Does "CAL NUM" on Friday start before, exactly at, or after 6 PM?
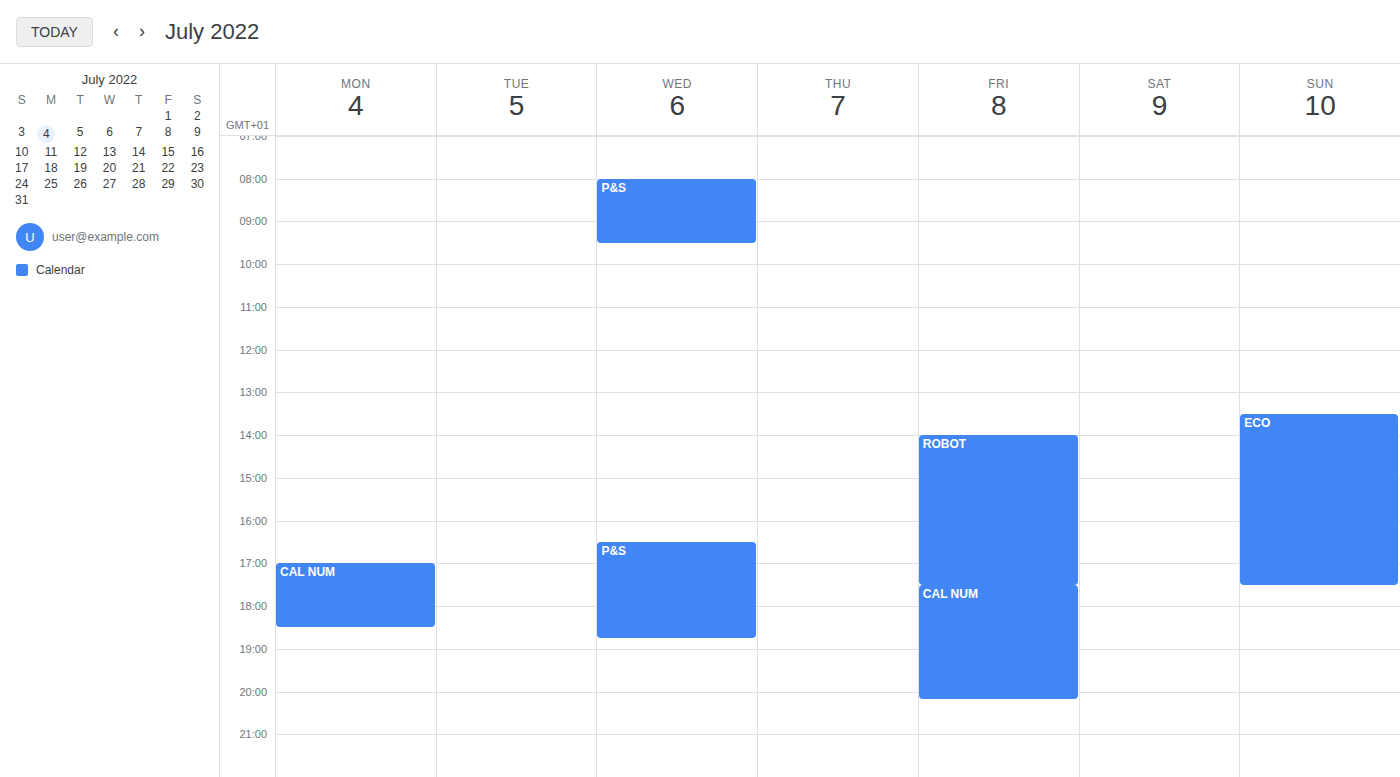
5:30 PM -- before 6 PM, 30 minutes above the 6 PM line.